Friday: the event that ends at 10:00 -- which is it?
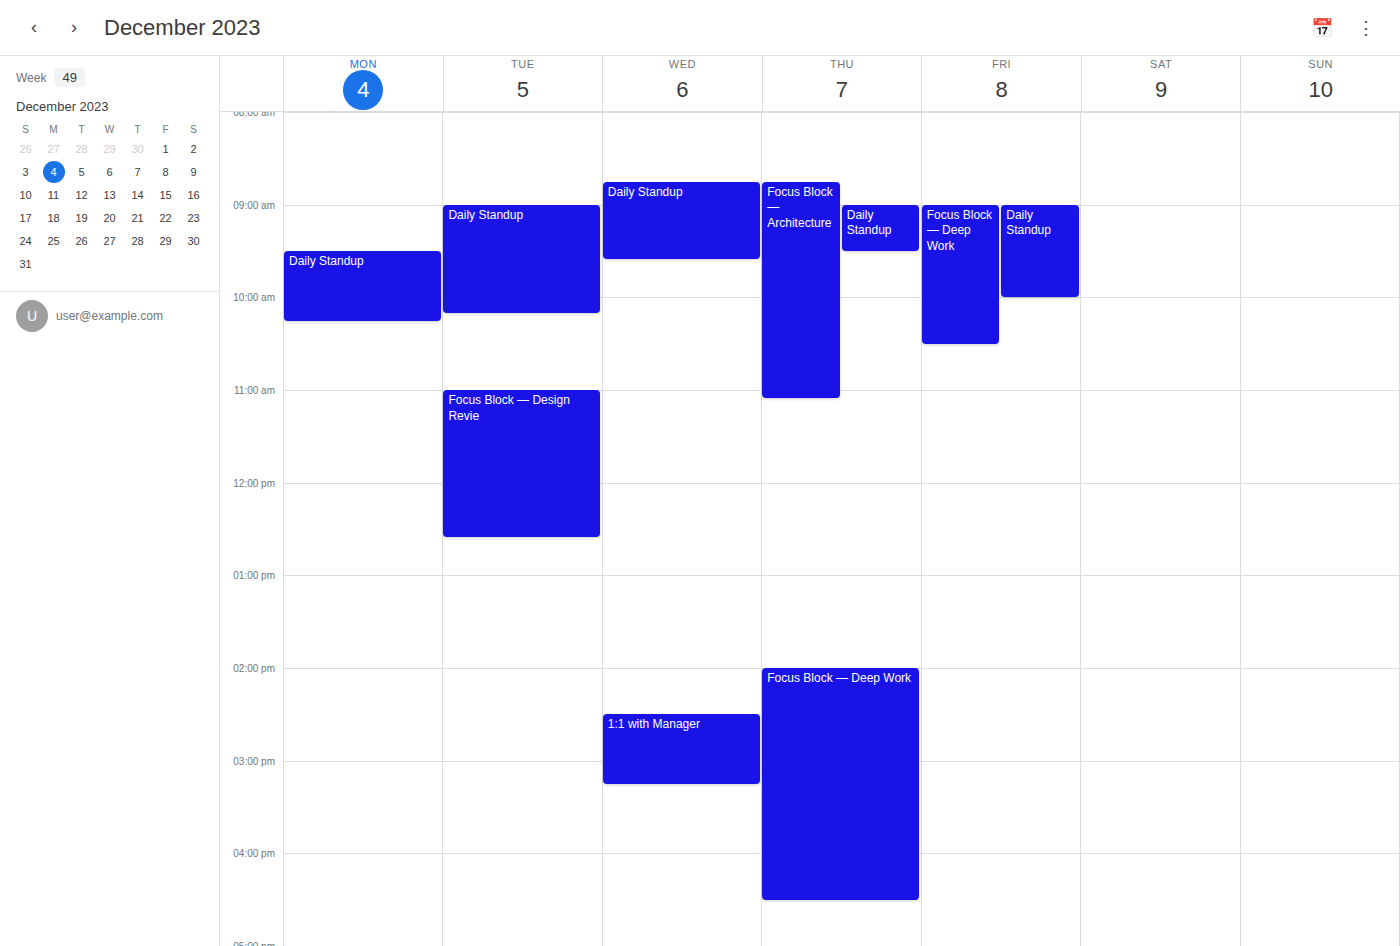
"Daily Standup"